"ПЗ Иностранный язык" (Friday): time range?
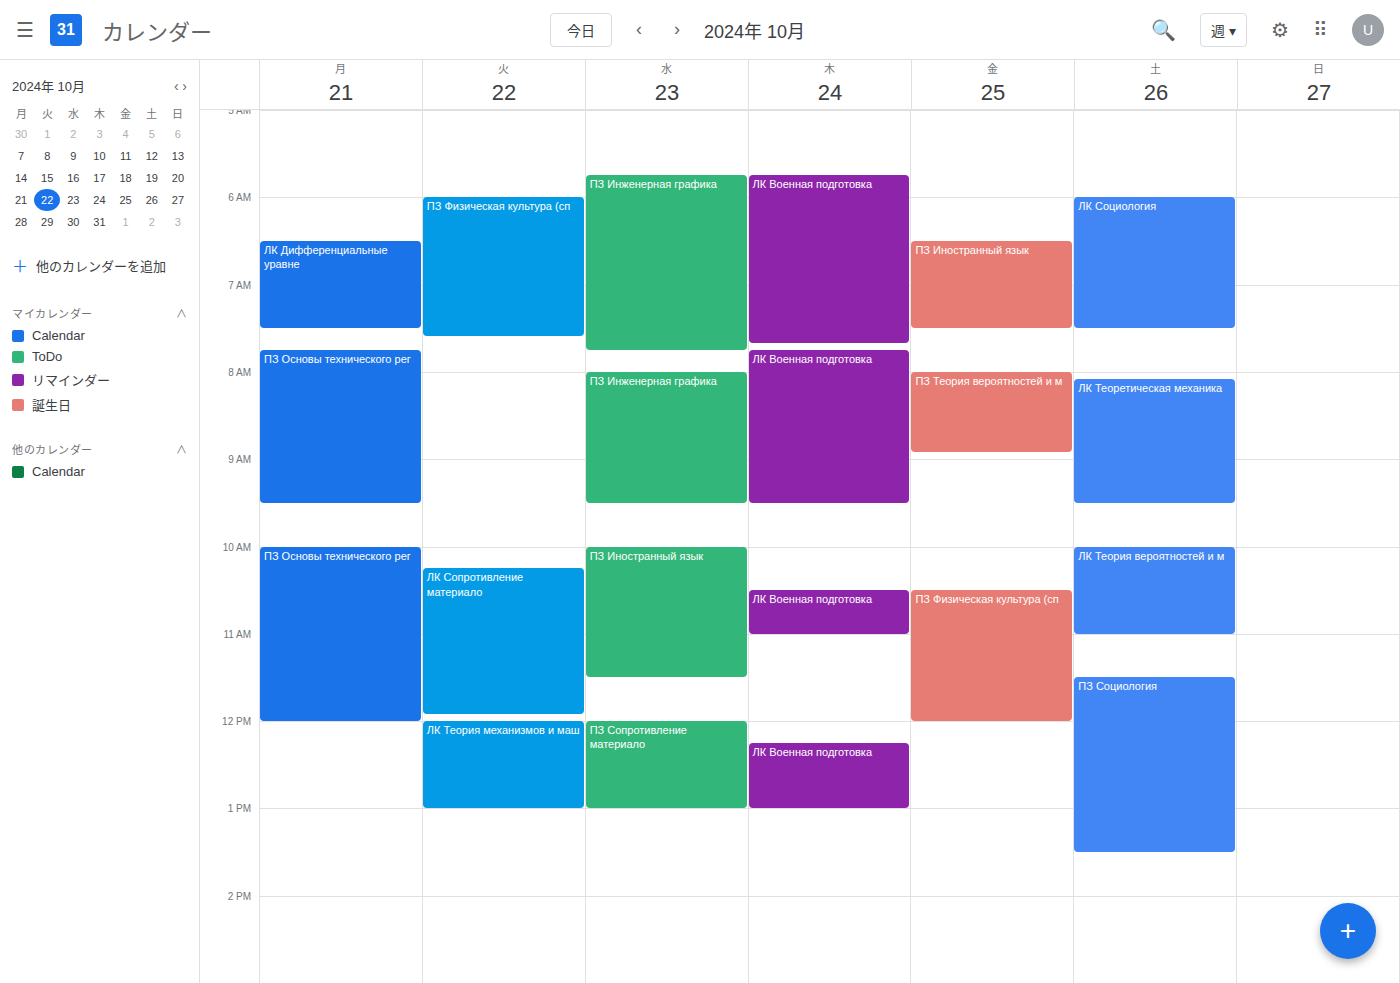
6:30 AM to 7:30 AM